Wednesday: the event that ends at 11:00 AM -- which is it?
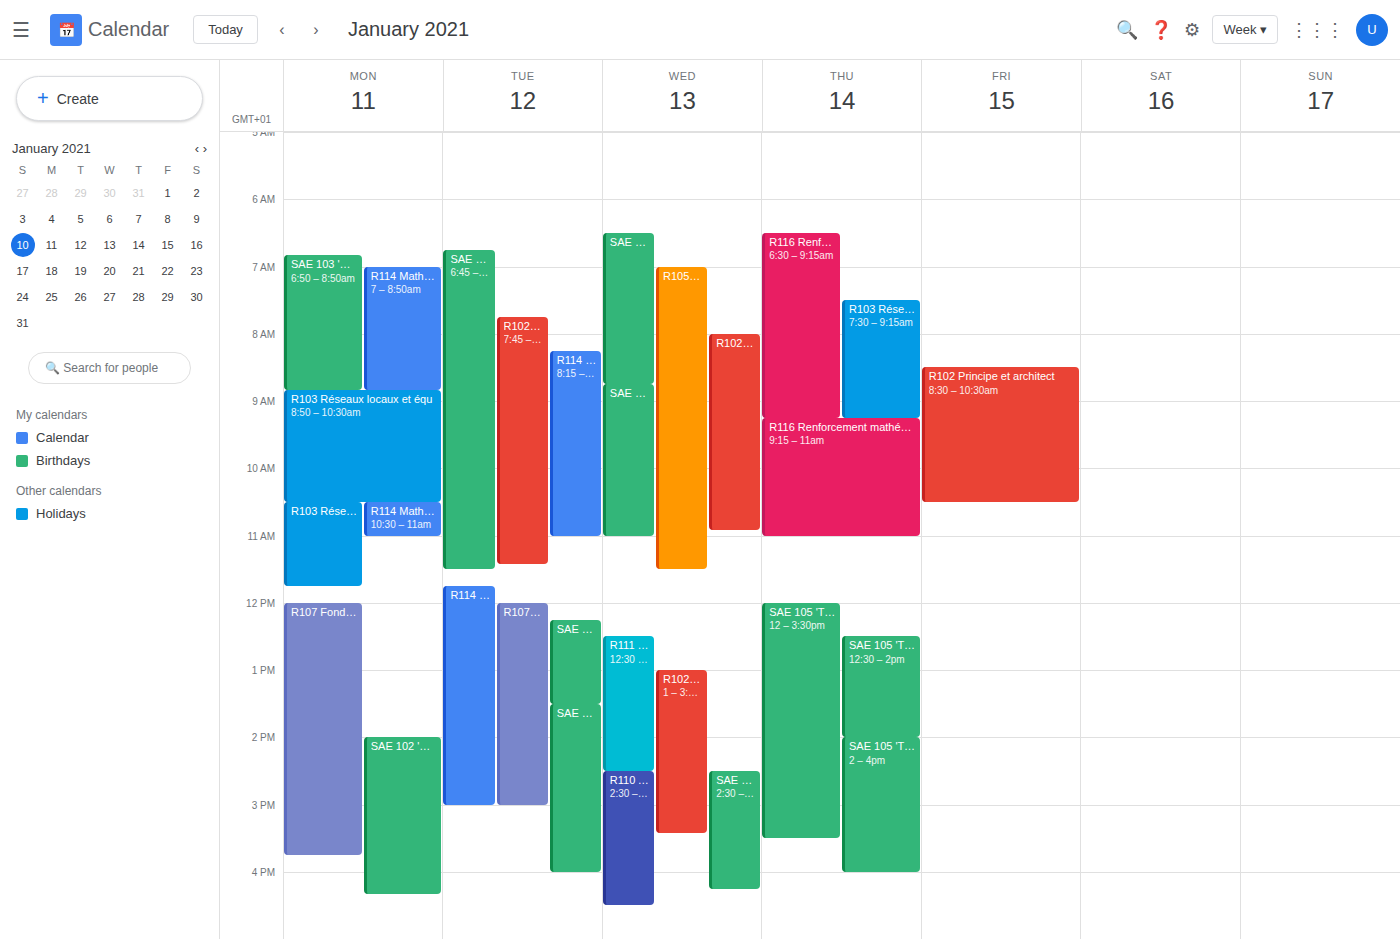
"SAE 104 'Se présenter sur"